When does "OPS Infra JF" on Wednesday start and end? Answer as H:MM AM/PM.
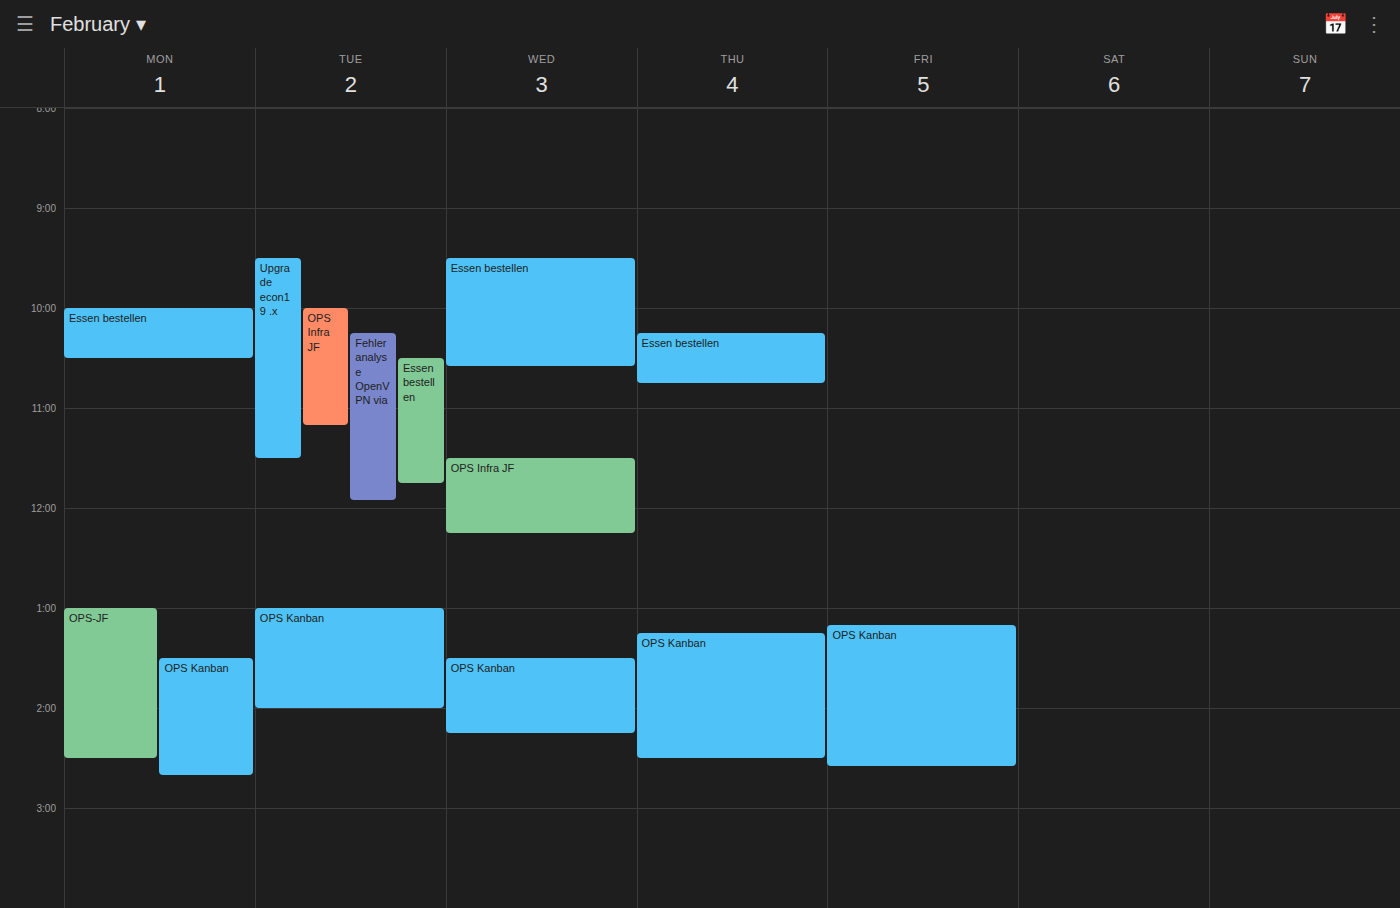
11:30 AM to 12:15 PM